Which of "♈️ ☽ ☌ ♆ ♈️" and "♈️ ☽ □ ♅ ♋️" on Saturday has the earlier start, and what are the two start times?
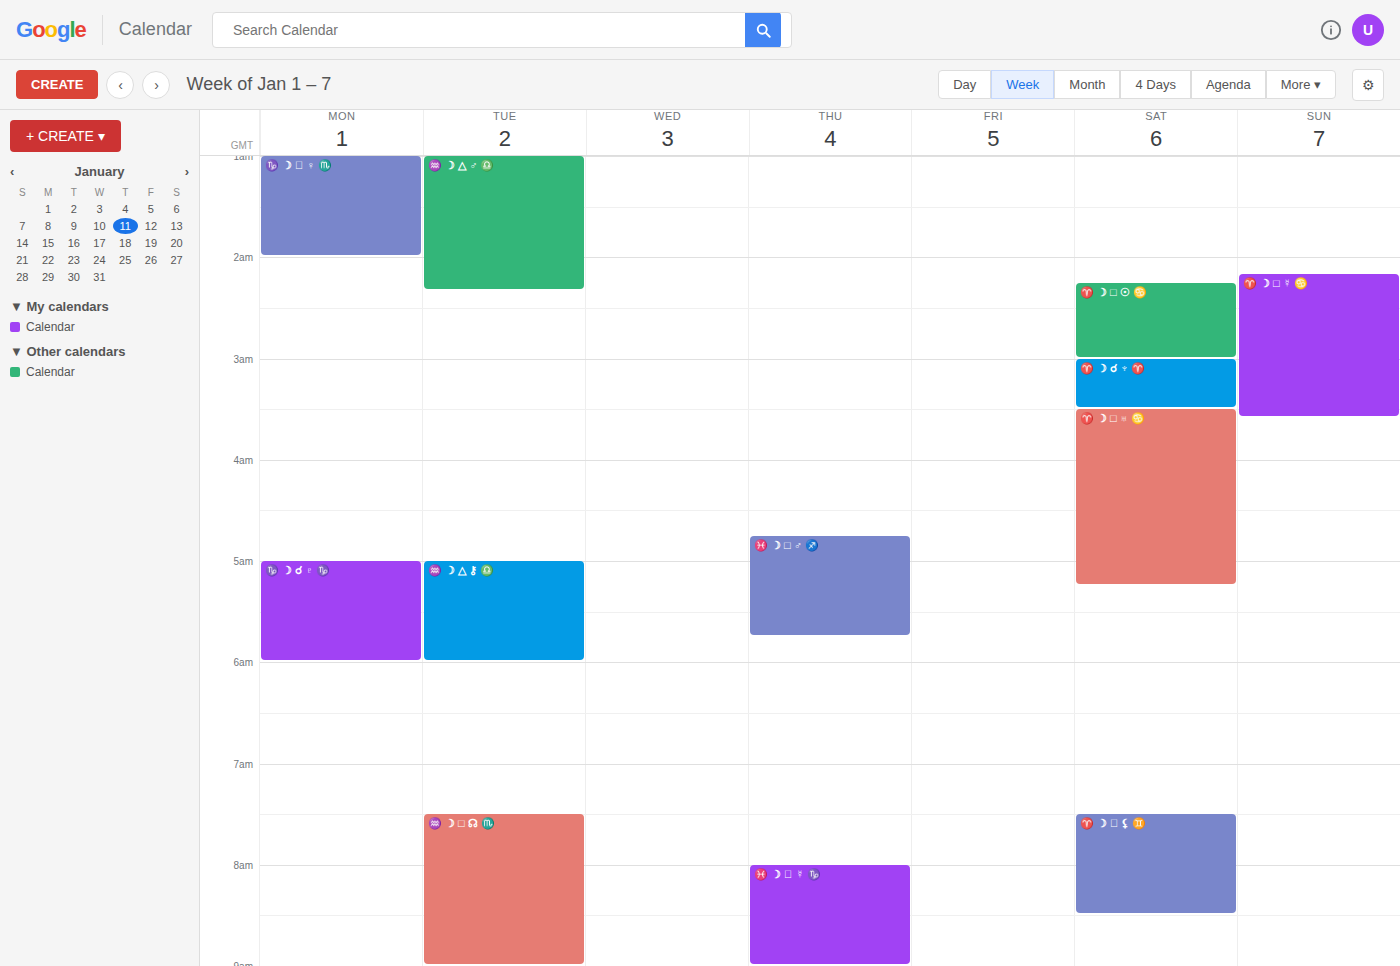
"♈️ ☽ ☌ ♆ ♈️" 3:00 AM; "♈️ ☽ □ ♅ ♋️" 3:30 AM.